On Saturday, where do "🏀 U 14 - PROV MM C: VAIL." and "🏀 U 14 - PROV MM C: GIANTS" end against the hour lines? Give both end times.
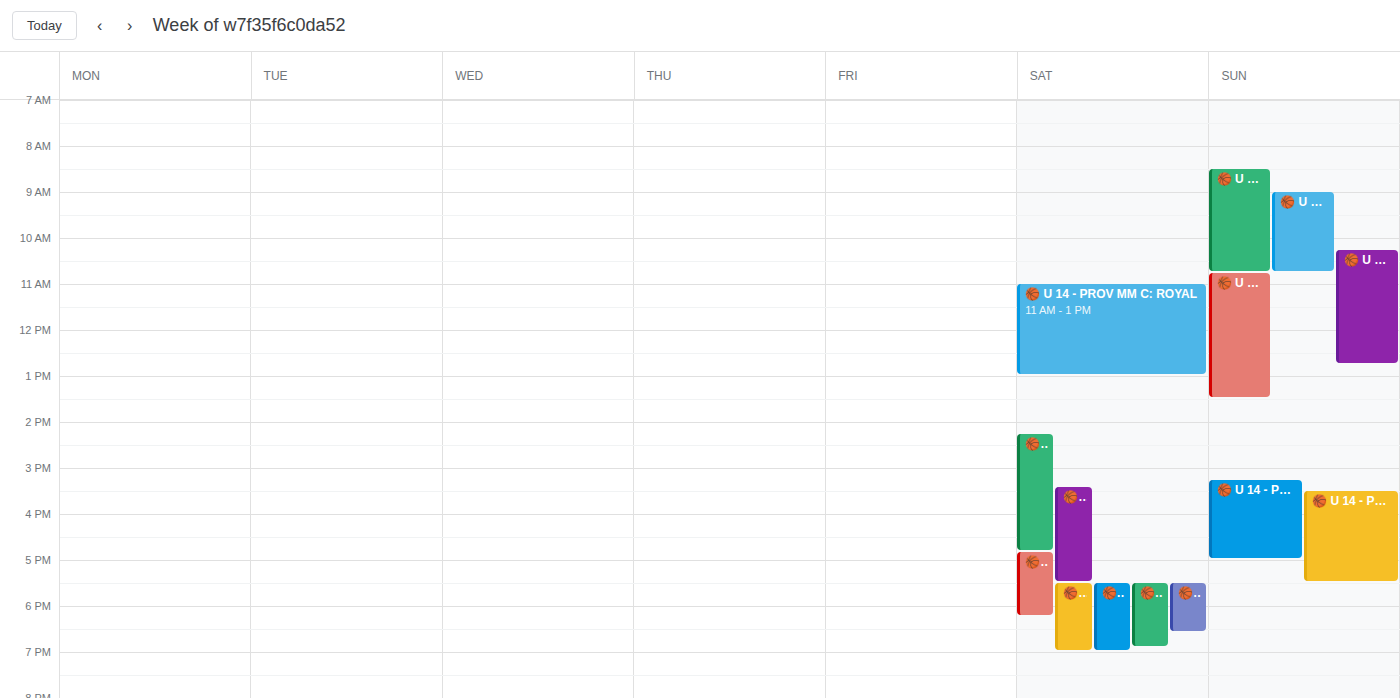
"🏀 U 14 - PROV MM C: VAIL.": 18:15, neither: a quarter of the way from the 18:00 line to the 19:00 line. "🏀 U 14 - PROV MM C: GIANTS": 17:30, halfway between the 17:00 and 18:00 lines.